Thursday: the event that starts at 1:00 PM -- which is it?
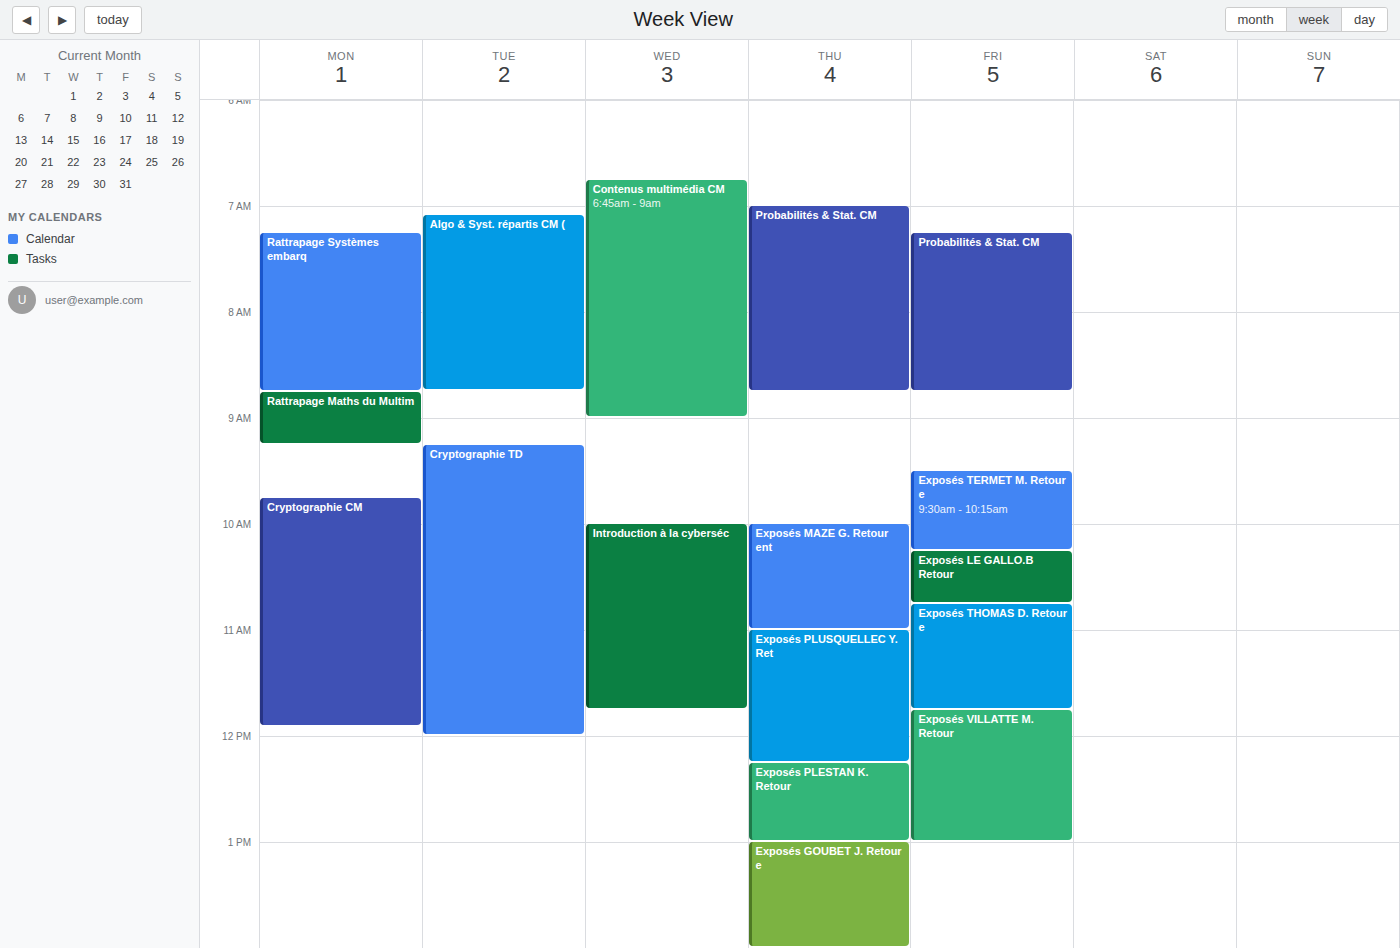
"Exposés GOUBET J. Retour e"